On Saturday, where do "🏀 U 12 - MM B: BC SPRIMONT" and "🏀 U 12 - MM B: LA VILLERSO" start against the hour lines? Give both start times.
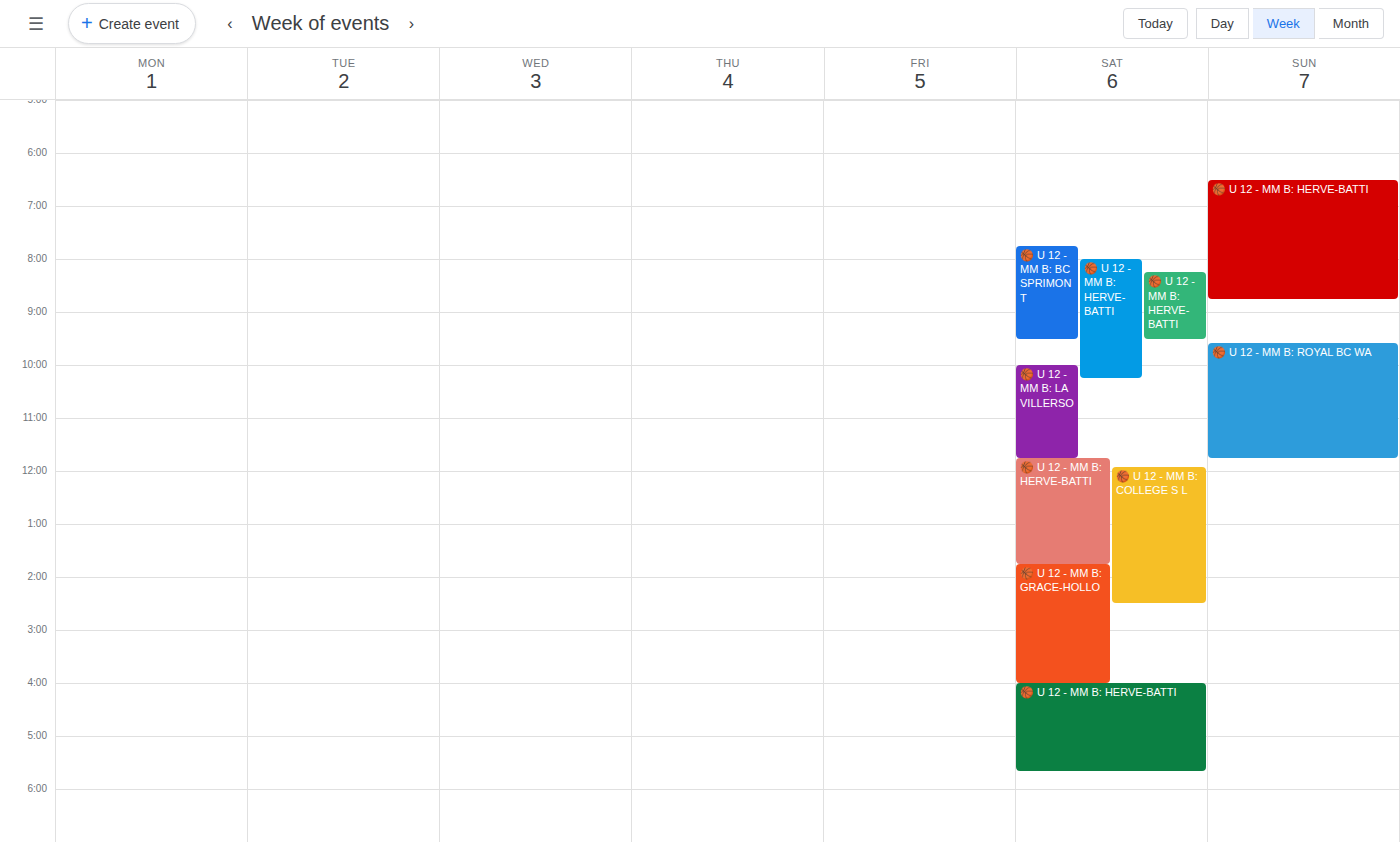
"🏀 U 12 - MM B: BC SPRIMONT": 7:45 AM, neither: three quarters of the way from the 7 AM line to the 8 AM line. "🏀 U 12 - MM B: LA VILLERSO": 10:00 AM, exactly on the 10 AM line.